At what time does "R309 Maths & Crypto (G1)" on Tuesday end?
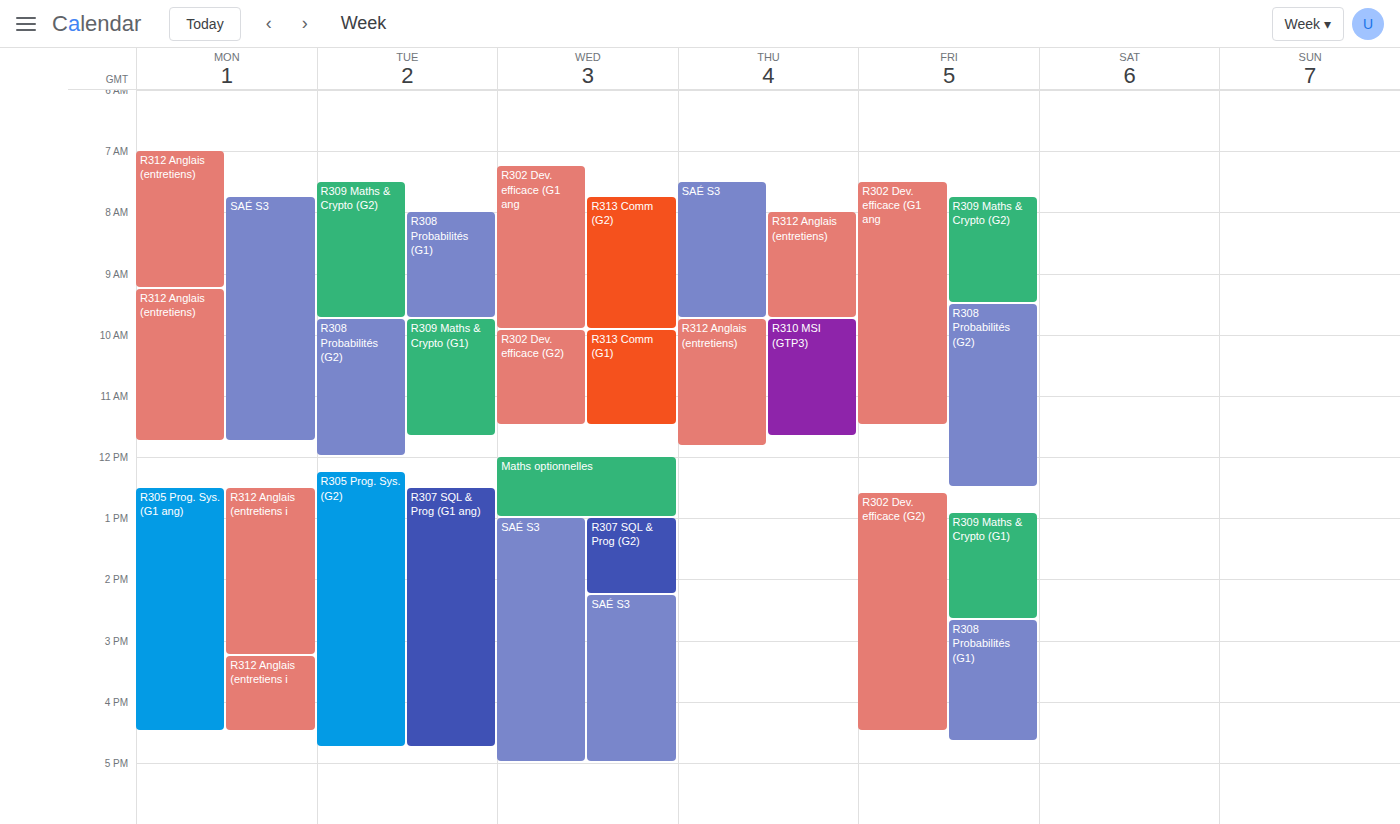
11:40 AM